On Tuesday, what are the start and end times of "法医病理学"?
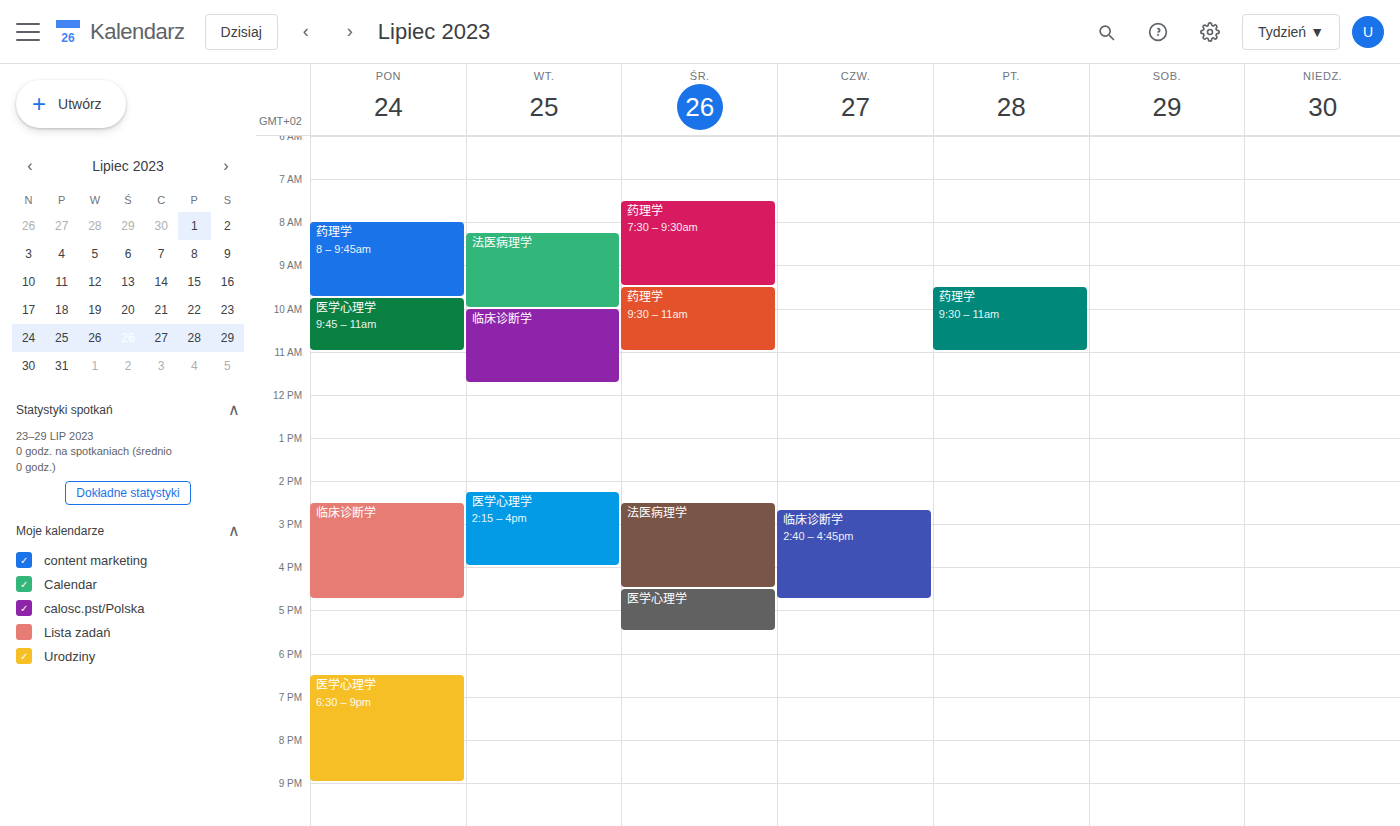
8:15 AM to 10:00 AM